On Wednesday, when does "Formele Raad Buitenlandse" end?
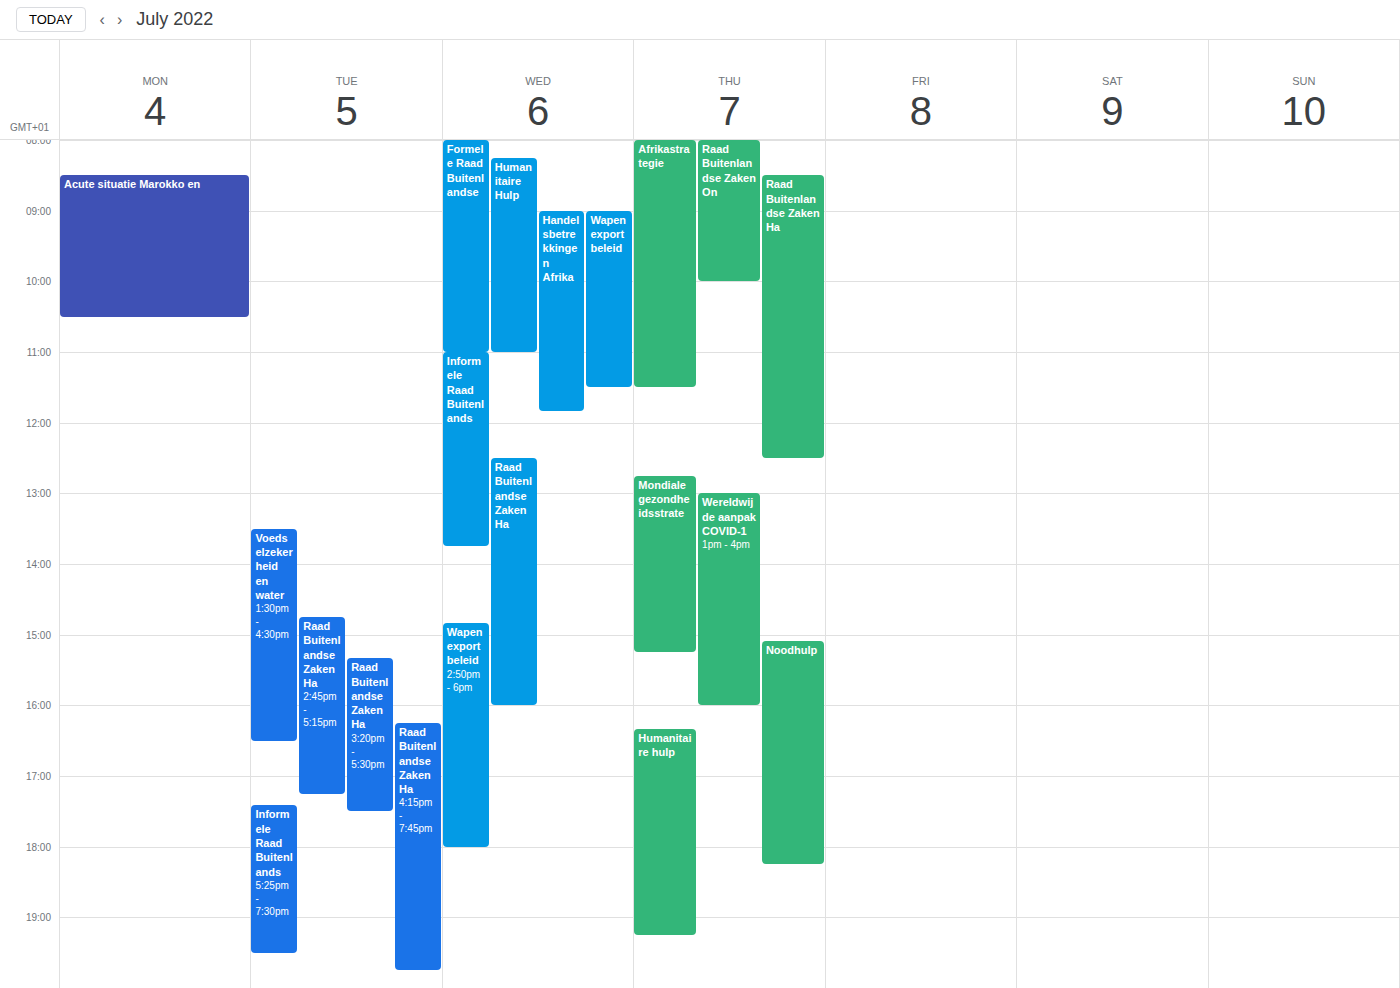
11:00 AM